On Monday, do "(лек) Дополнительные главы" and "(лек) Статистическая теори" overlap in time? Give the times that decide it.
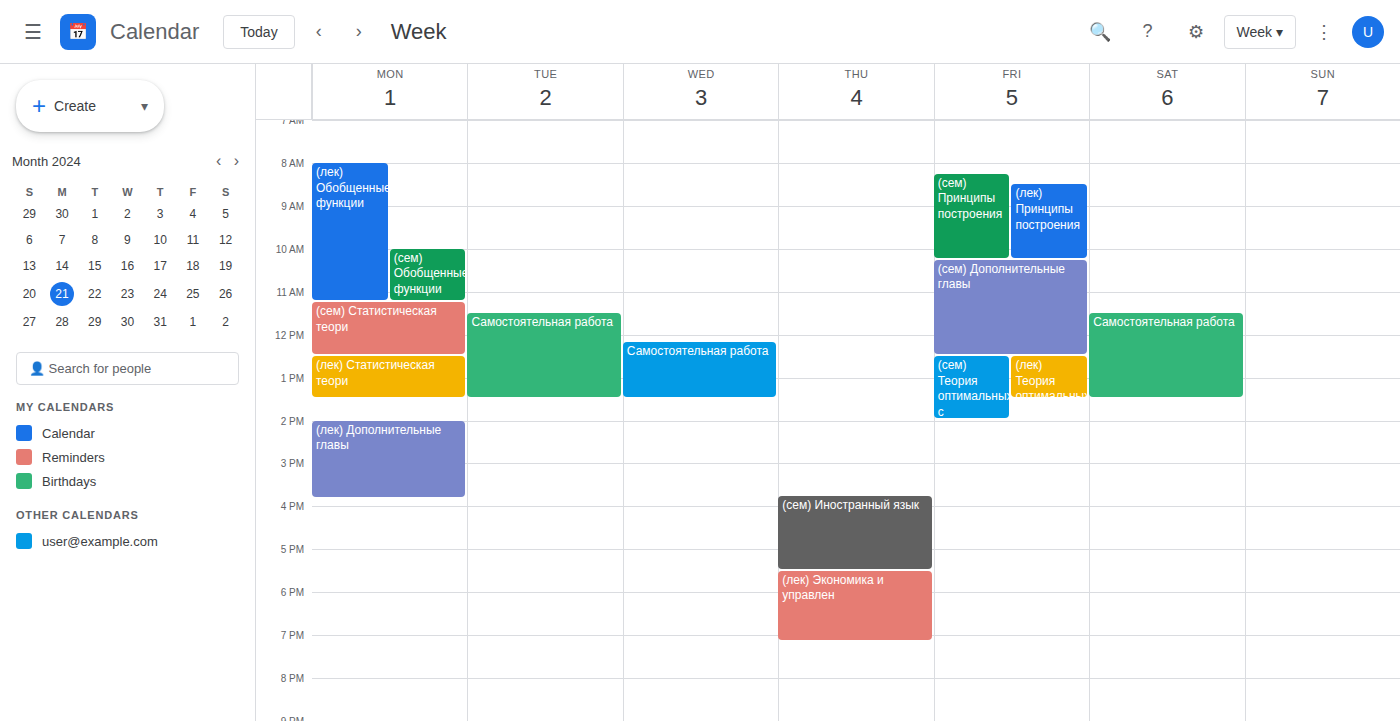
"(лек) Статистическая теори" ends at 1:30 PM and "(лек) Дополнительные главы" starts at 2:00 PM -- no overlap.